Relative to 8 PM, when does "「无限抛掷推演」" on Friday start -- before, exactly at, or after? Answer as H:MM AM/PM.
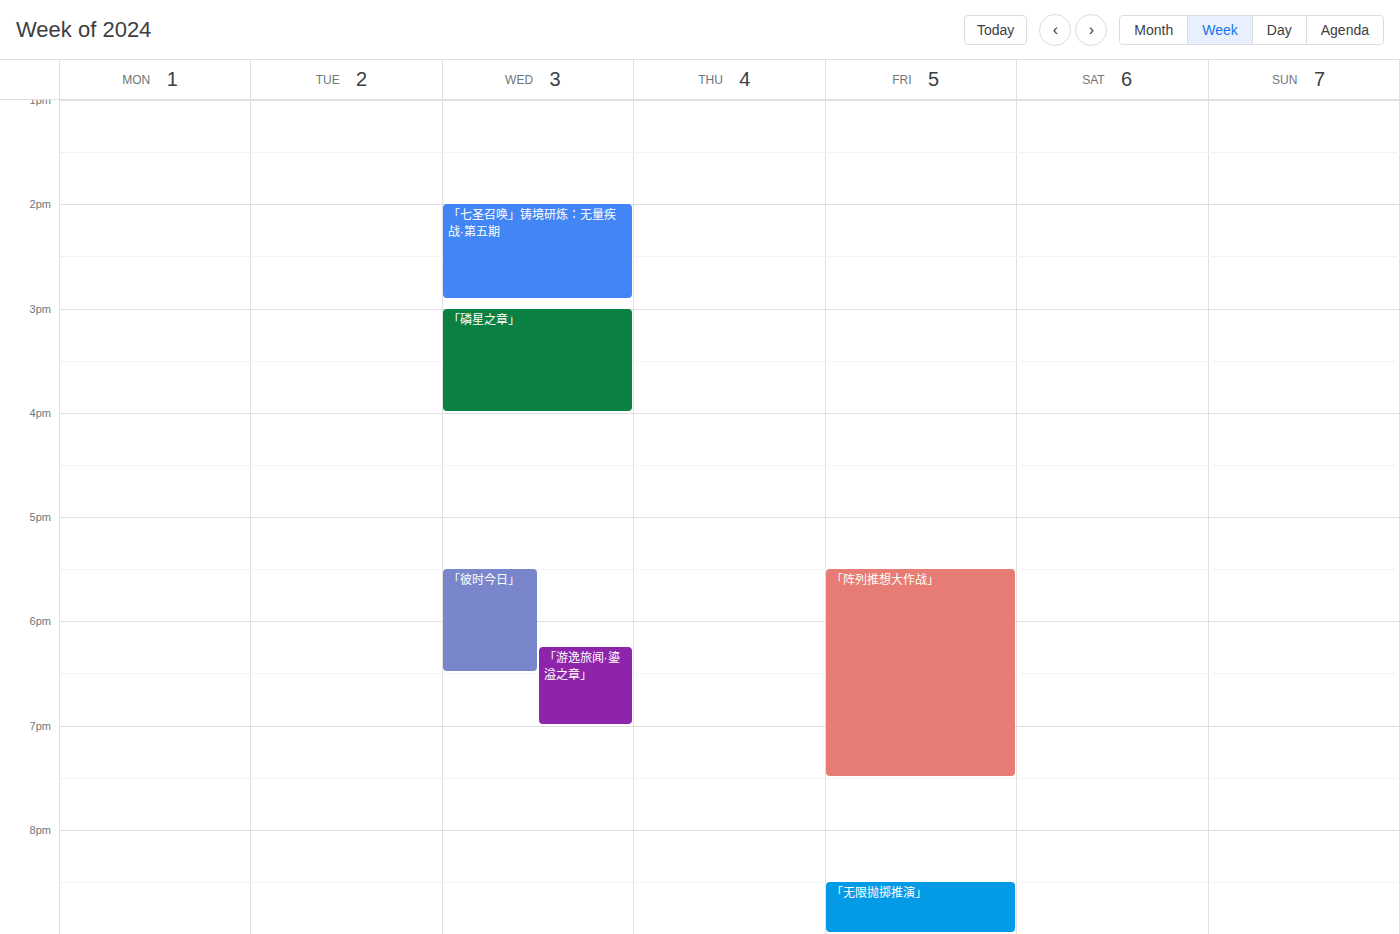
8:30 PM -- after 8 PM, 30 minutes below the 8 PM line.